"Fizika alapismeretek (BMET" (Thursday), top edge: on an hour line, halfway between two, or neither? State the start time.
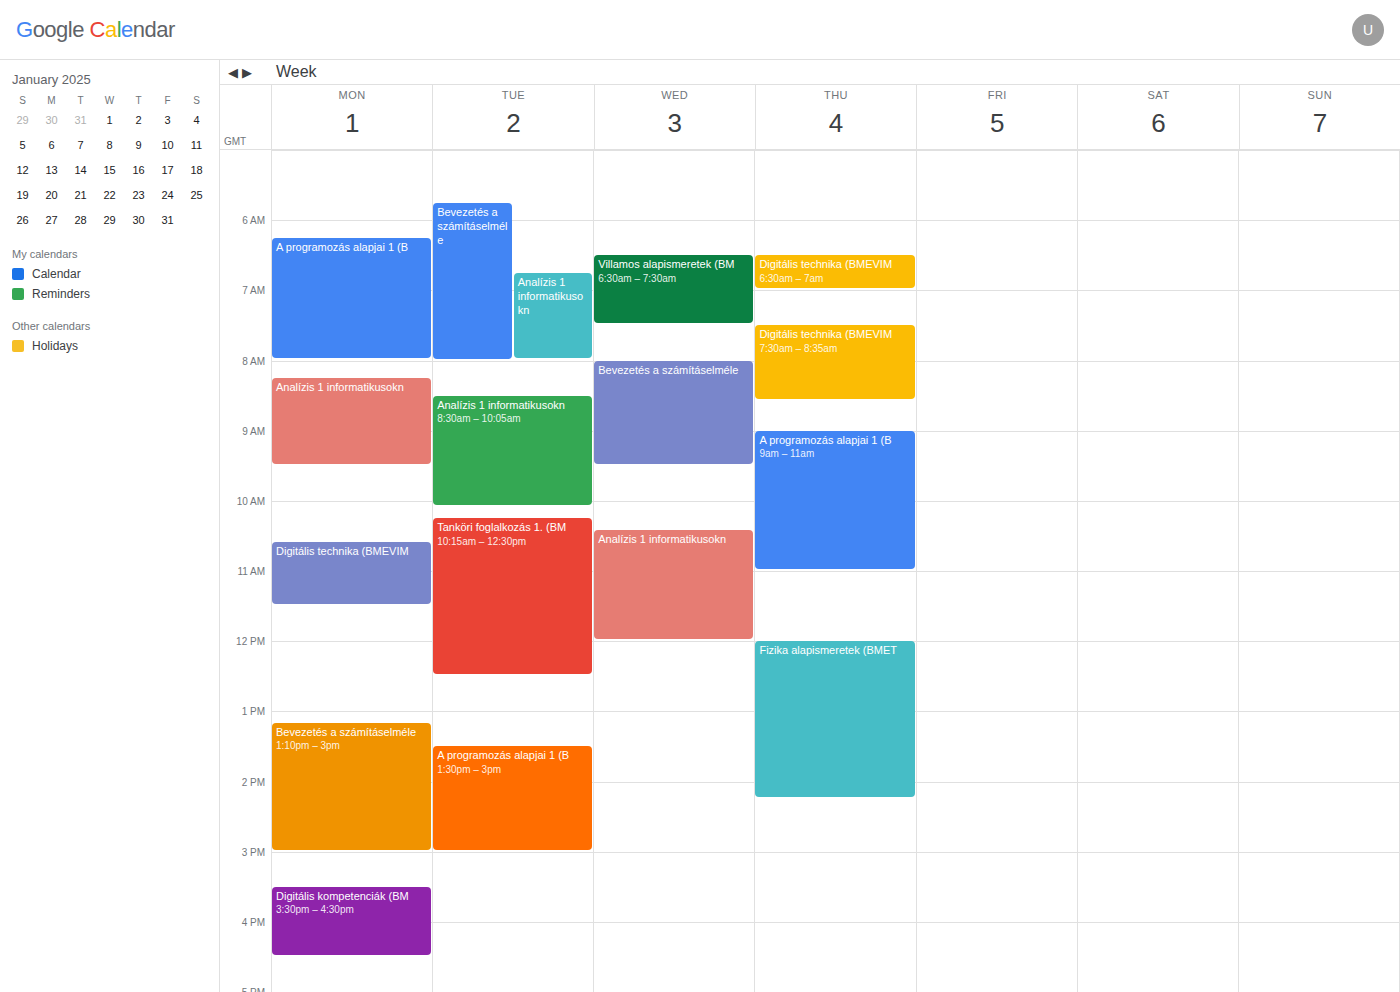
12:00 PM -- exactly on the 12 PM line.